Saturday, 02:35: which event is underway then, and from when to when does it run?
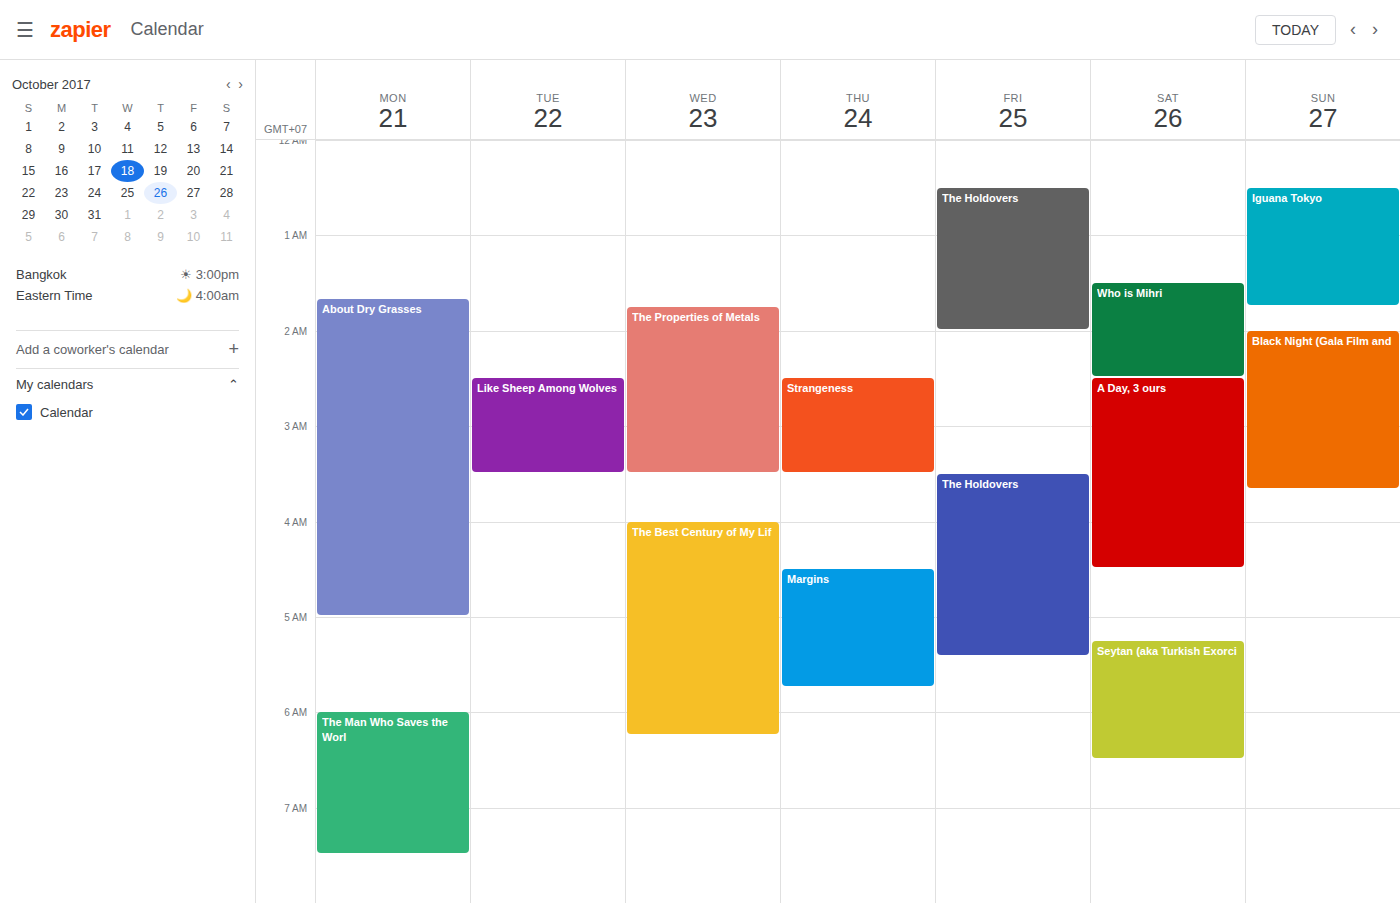
"A Day, 3 ours", 02:30 to 04:30